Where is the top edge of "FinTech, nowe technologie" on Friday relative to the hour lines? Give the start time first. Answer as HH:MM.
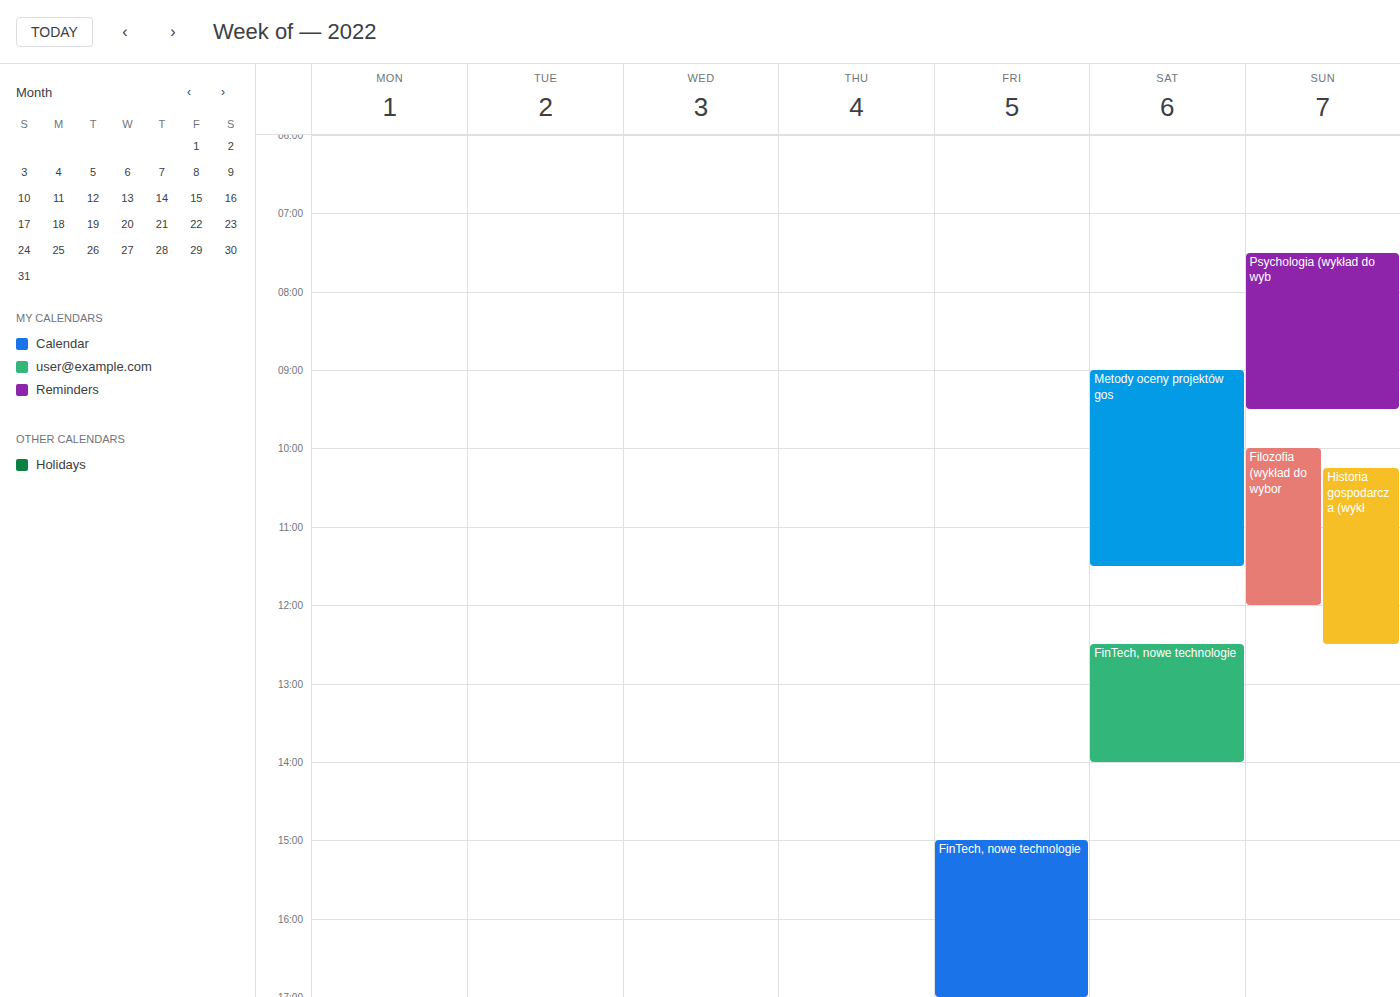
15:00 -- exactly on the 15:00 line.